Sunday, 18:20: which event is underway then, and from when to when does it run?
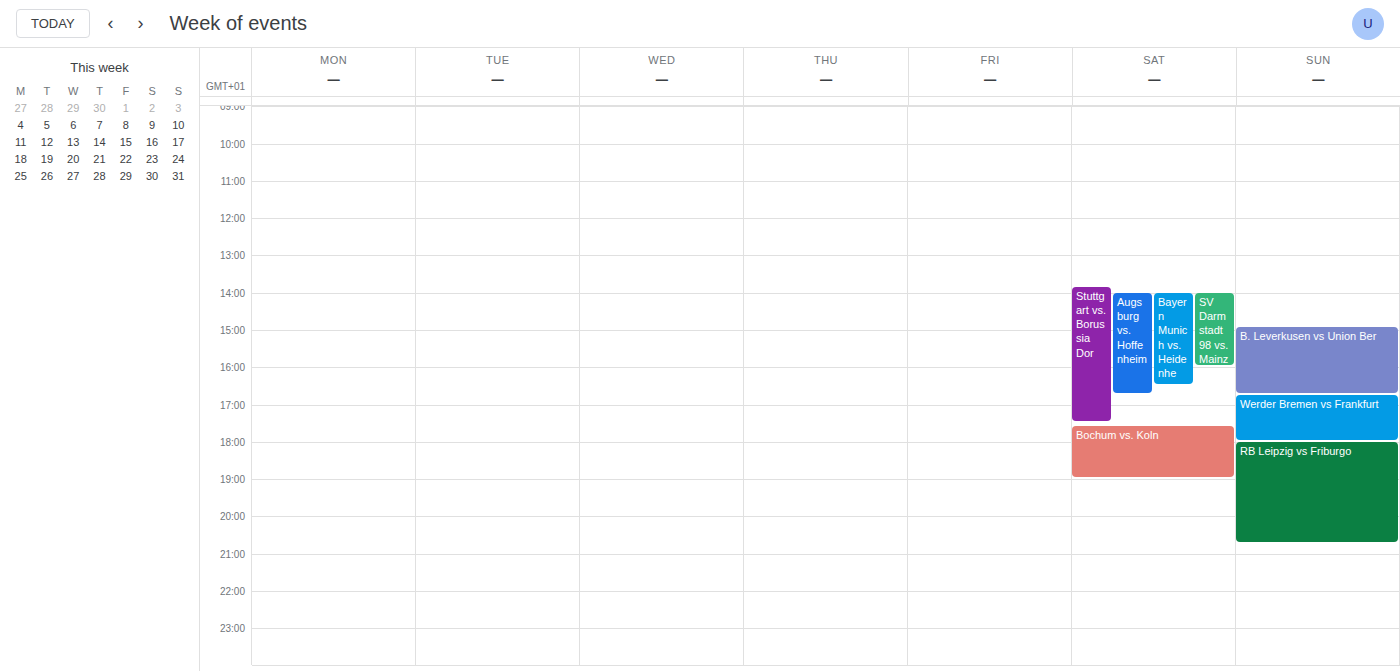
"RB Leipzig vs Friburgo", 18:00 to 20:45